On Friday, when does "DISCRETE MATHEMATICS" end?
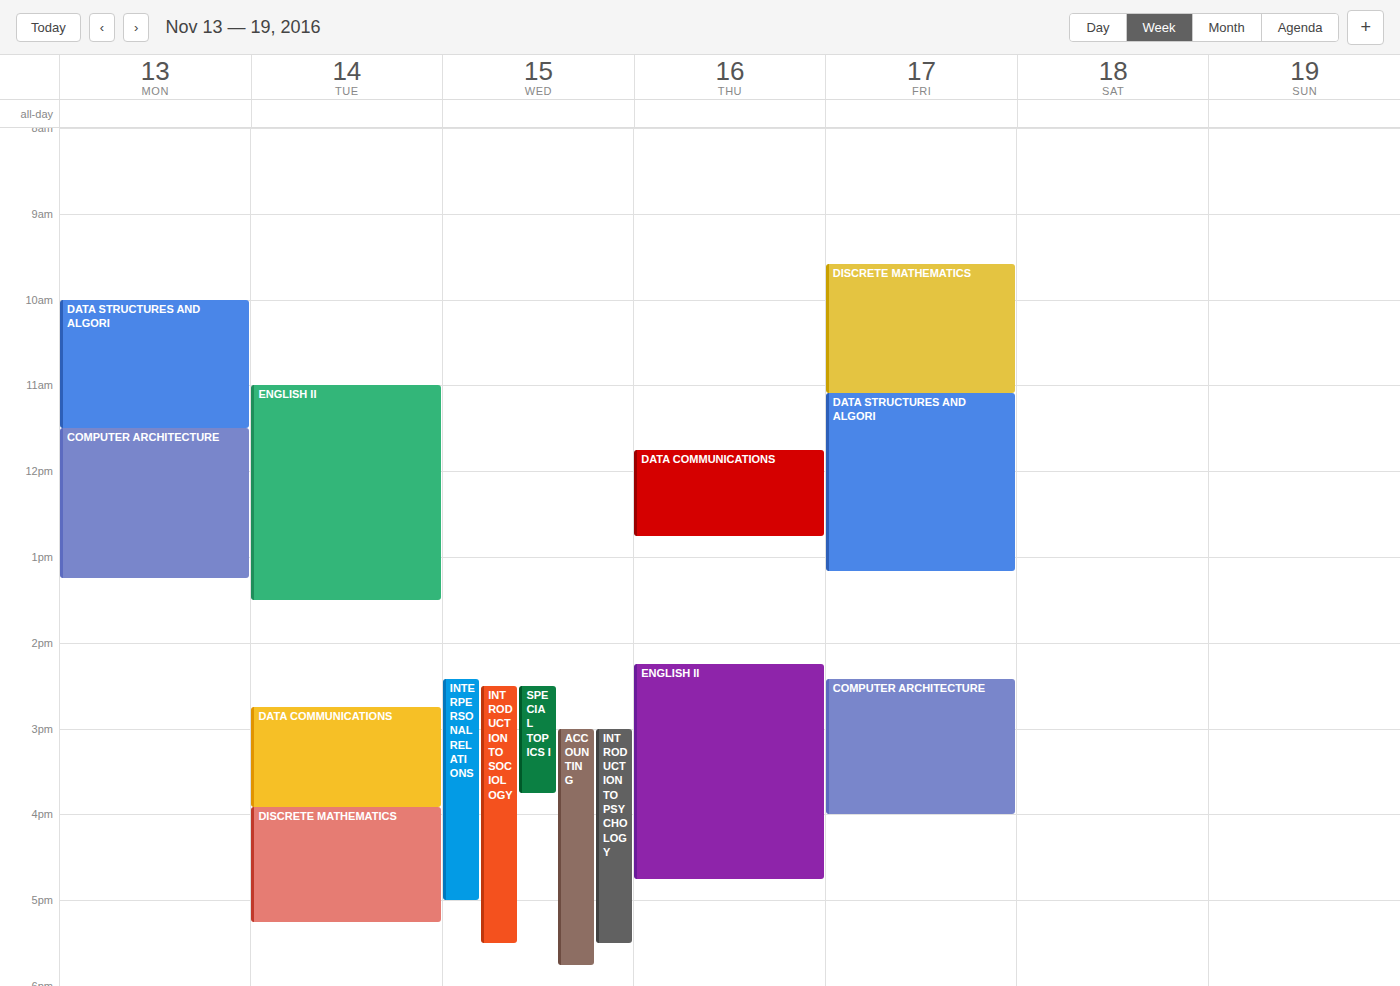
11:05